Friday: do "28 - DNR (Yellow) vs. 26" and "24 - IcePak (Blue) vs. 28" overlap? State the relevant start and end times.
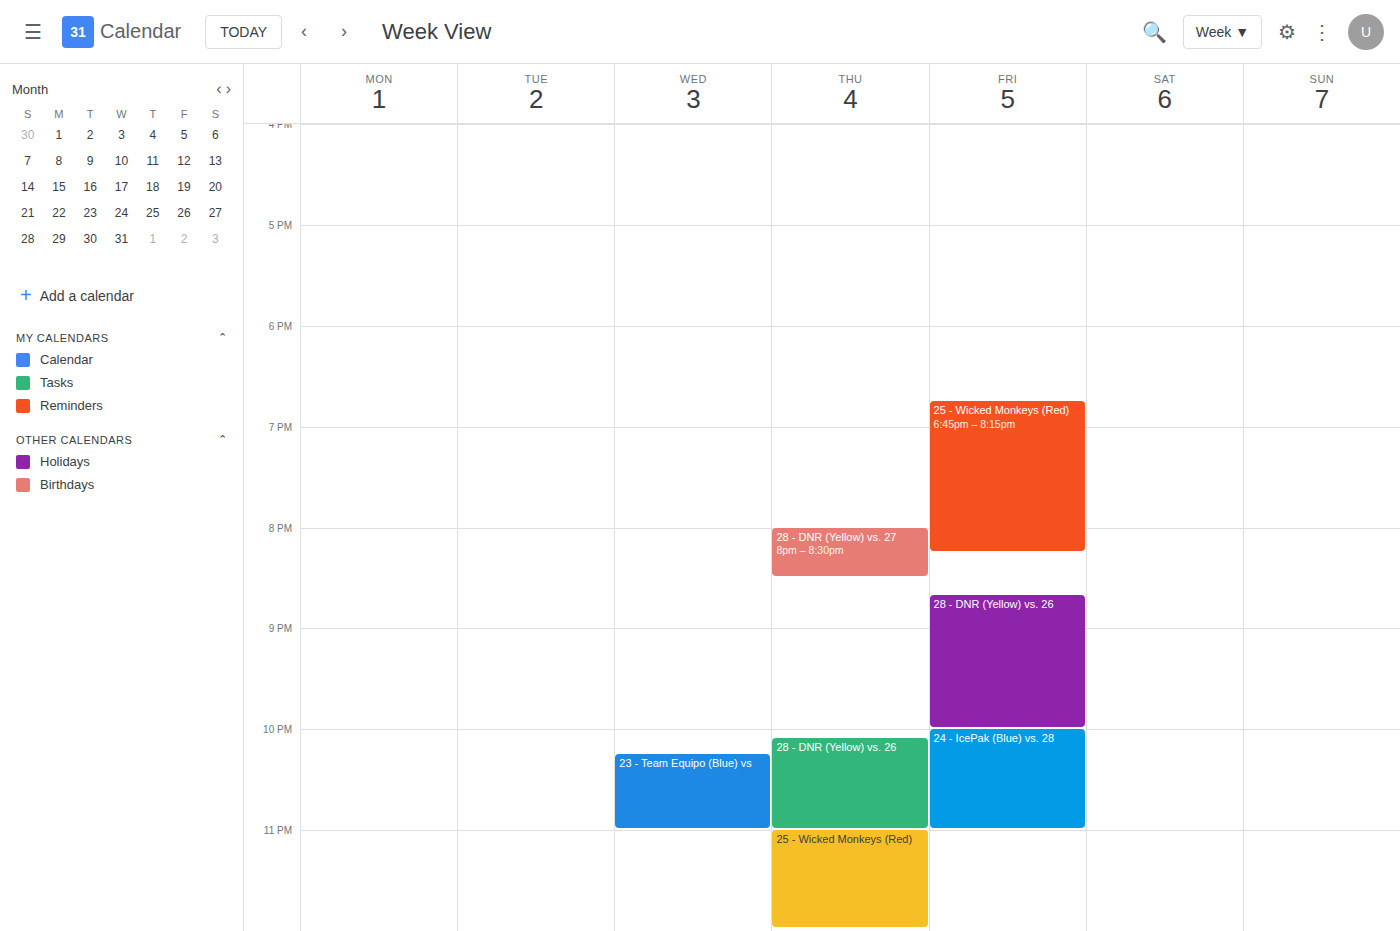
"28 - DNR (Yellow) vs. 26" ends at 10:00 PM, exactly when "24 - IcePak (Blue) vs. 28" starts -- they touch but do not overlap.